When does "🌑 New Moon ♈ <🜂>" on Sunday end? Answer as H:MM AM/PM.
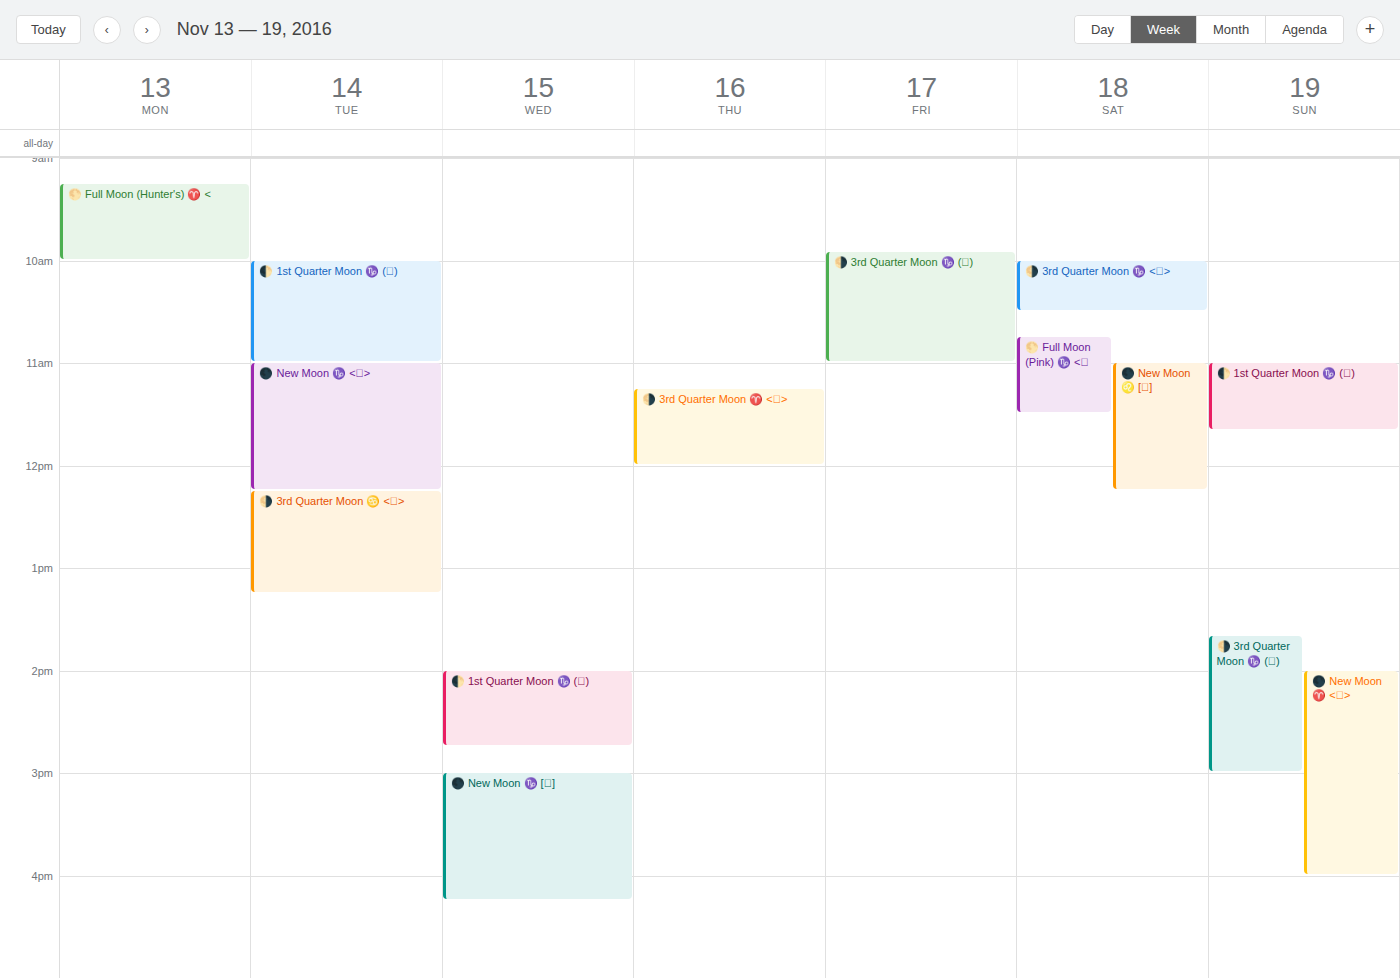
4:00 PM